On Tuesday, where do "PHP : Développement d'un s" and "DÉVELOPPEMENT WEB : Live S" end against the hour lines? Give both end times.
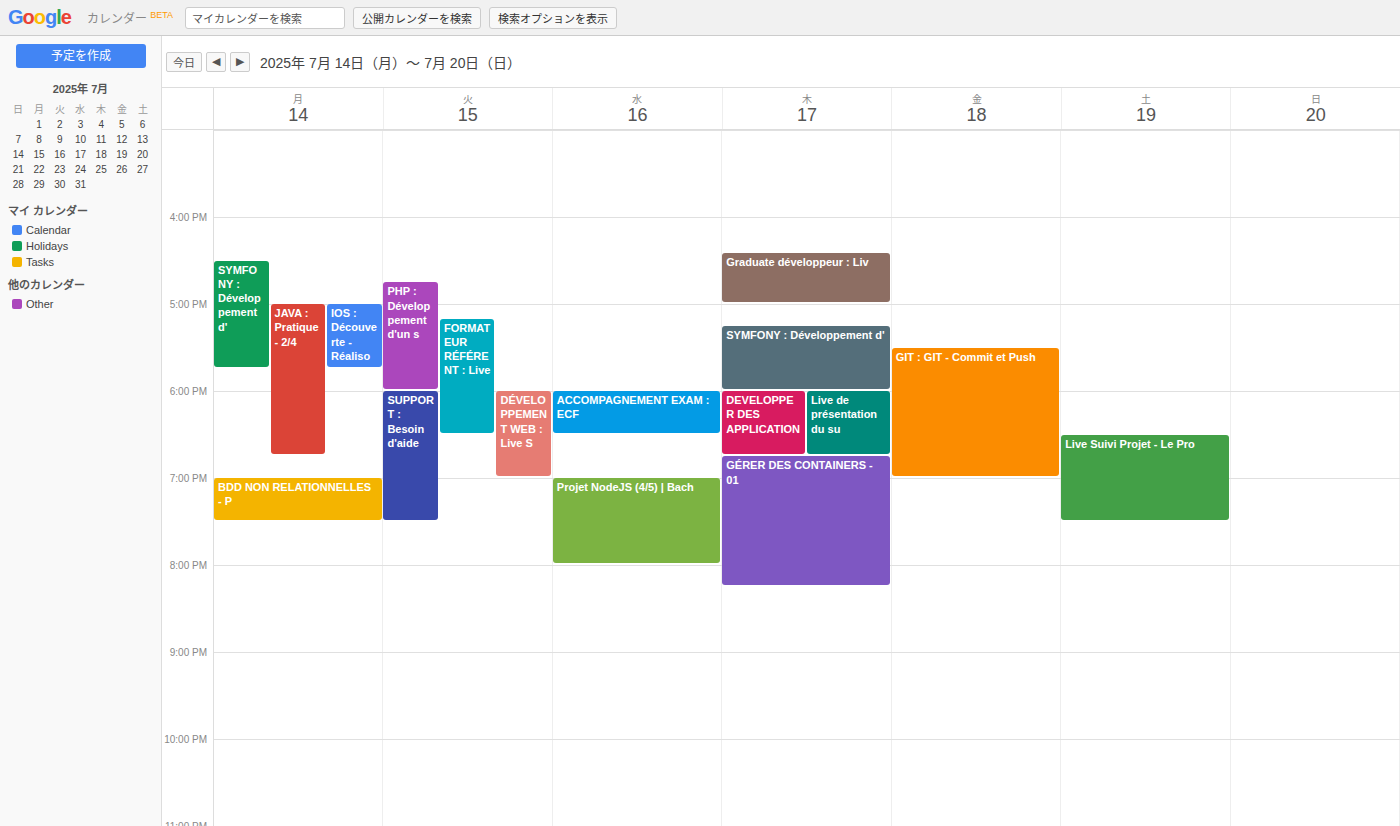
"PHP : Développement d'un s": 6:00 PM, exactly on the 6 PM line. "DÉVELOPPEMENT WEB : Live S": 7:00 PM, exactly on the 7 PM line.